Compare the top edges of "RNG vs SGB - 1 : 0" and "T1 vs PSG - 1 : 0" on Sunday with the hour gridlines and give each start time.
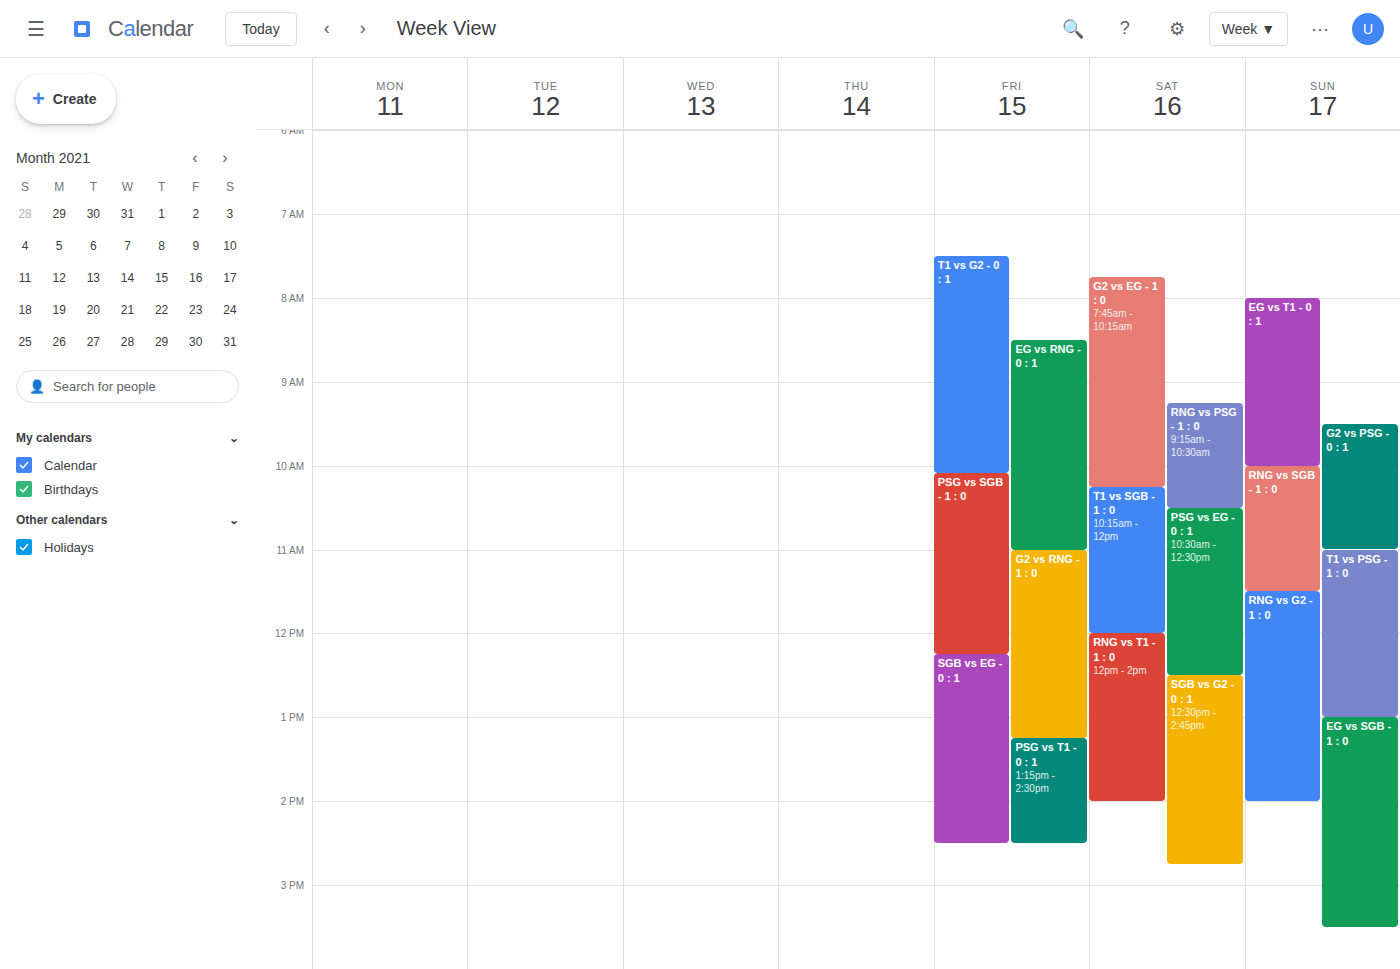
"RNG vs SGB - 1 : 0": 10:00 AM, exactly on the 10 AM line. "T1 vs PSG - 1 : 0": 11:00 AM, exactly on the 11 AM line.